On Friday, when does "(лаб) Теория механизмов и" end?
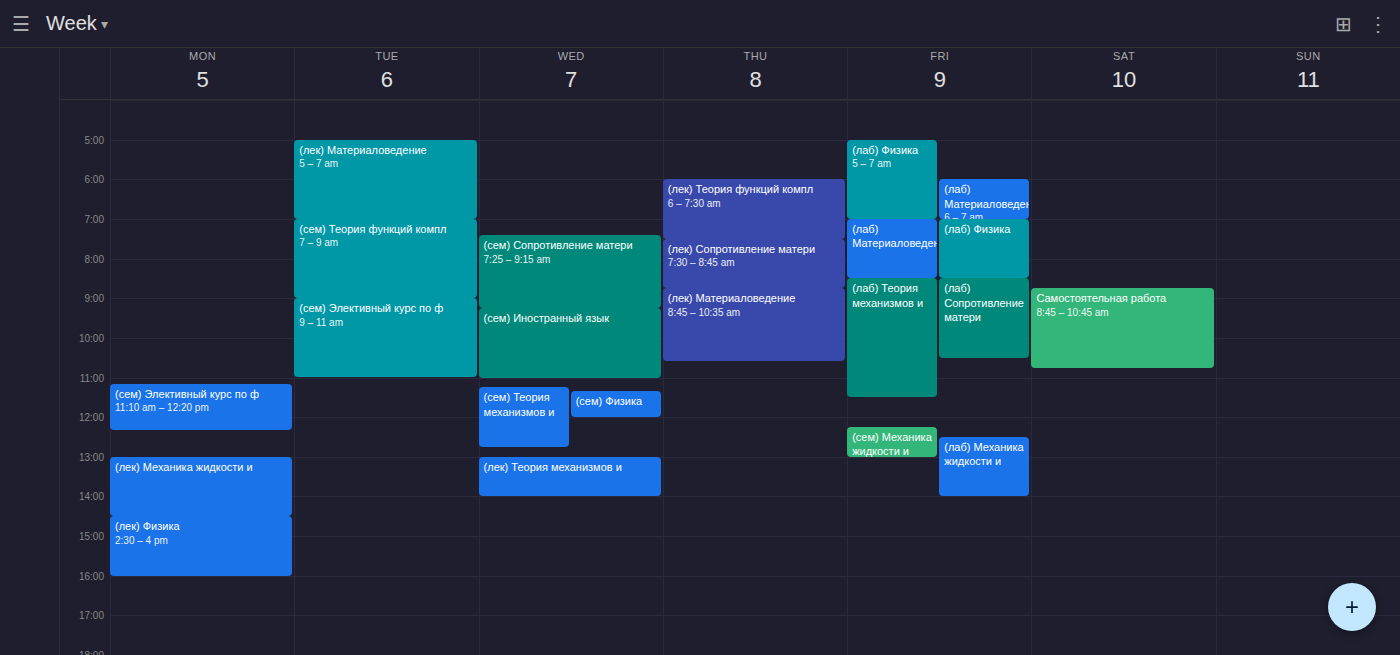
11:30 AM